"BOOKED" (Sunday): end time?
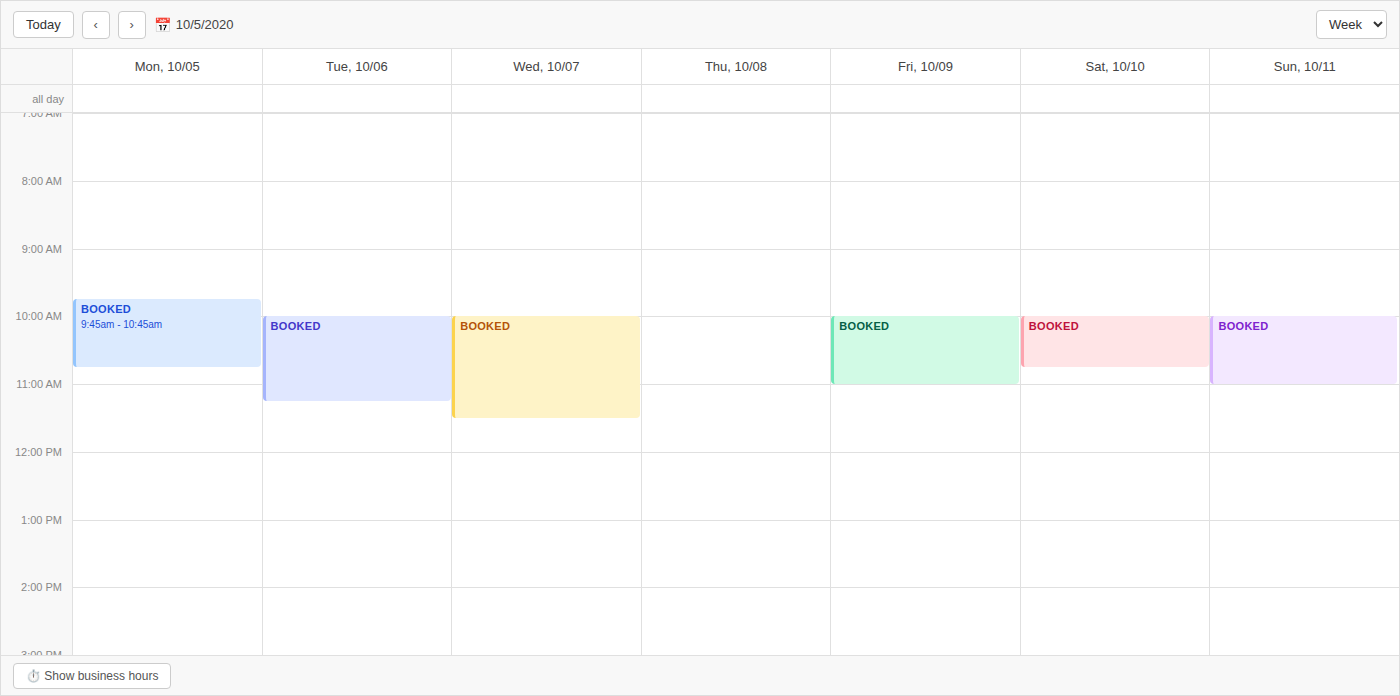
11:00 AM